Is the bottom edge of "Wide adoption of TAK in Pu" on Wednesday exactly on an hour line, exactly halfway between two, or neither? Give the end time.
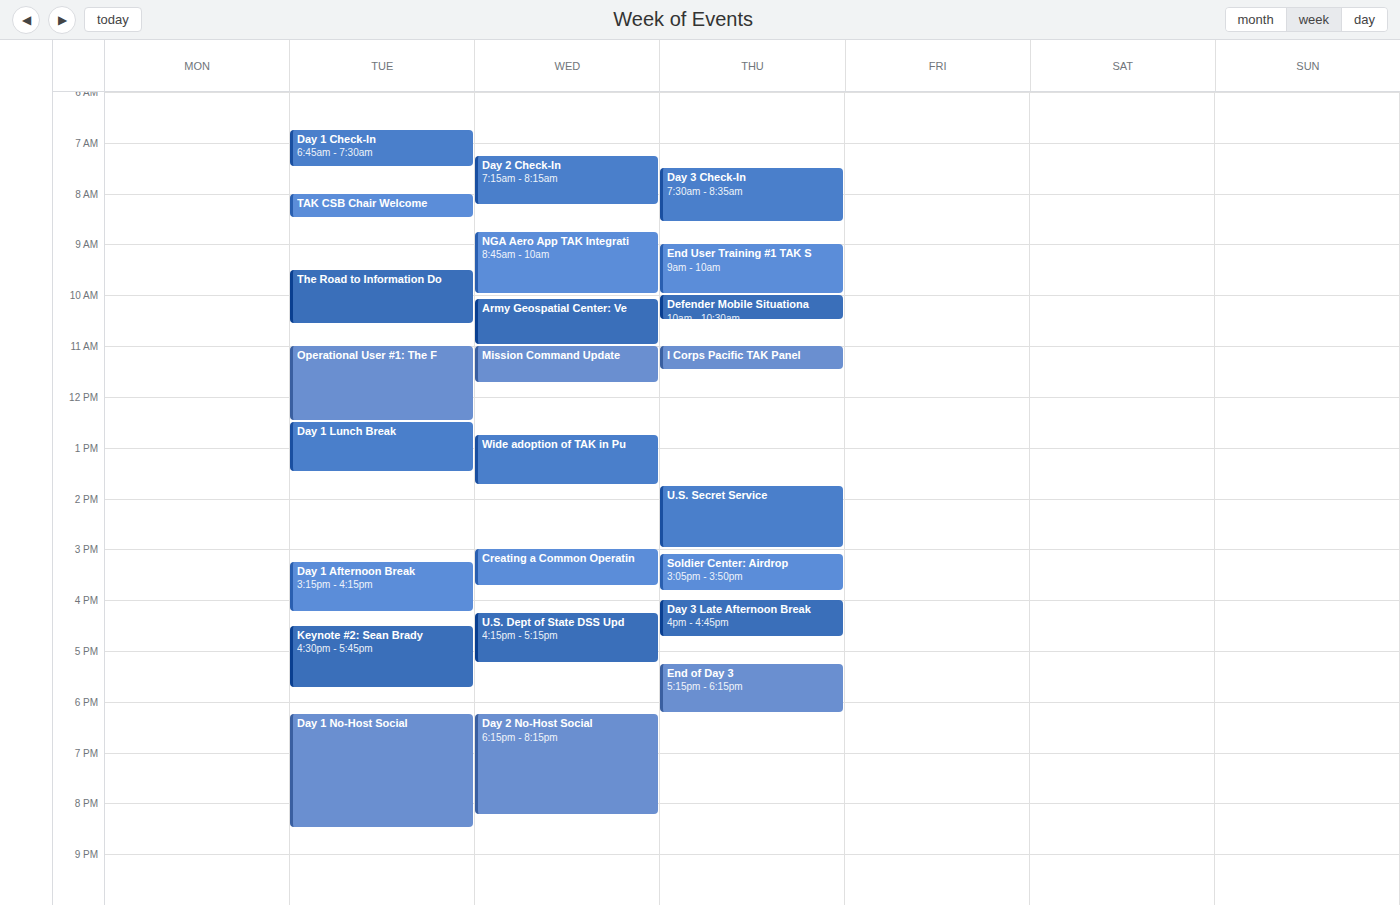
1:45 PM -- neither: three quarters of the way from the 1 PM line to the 2 PM line.